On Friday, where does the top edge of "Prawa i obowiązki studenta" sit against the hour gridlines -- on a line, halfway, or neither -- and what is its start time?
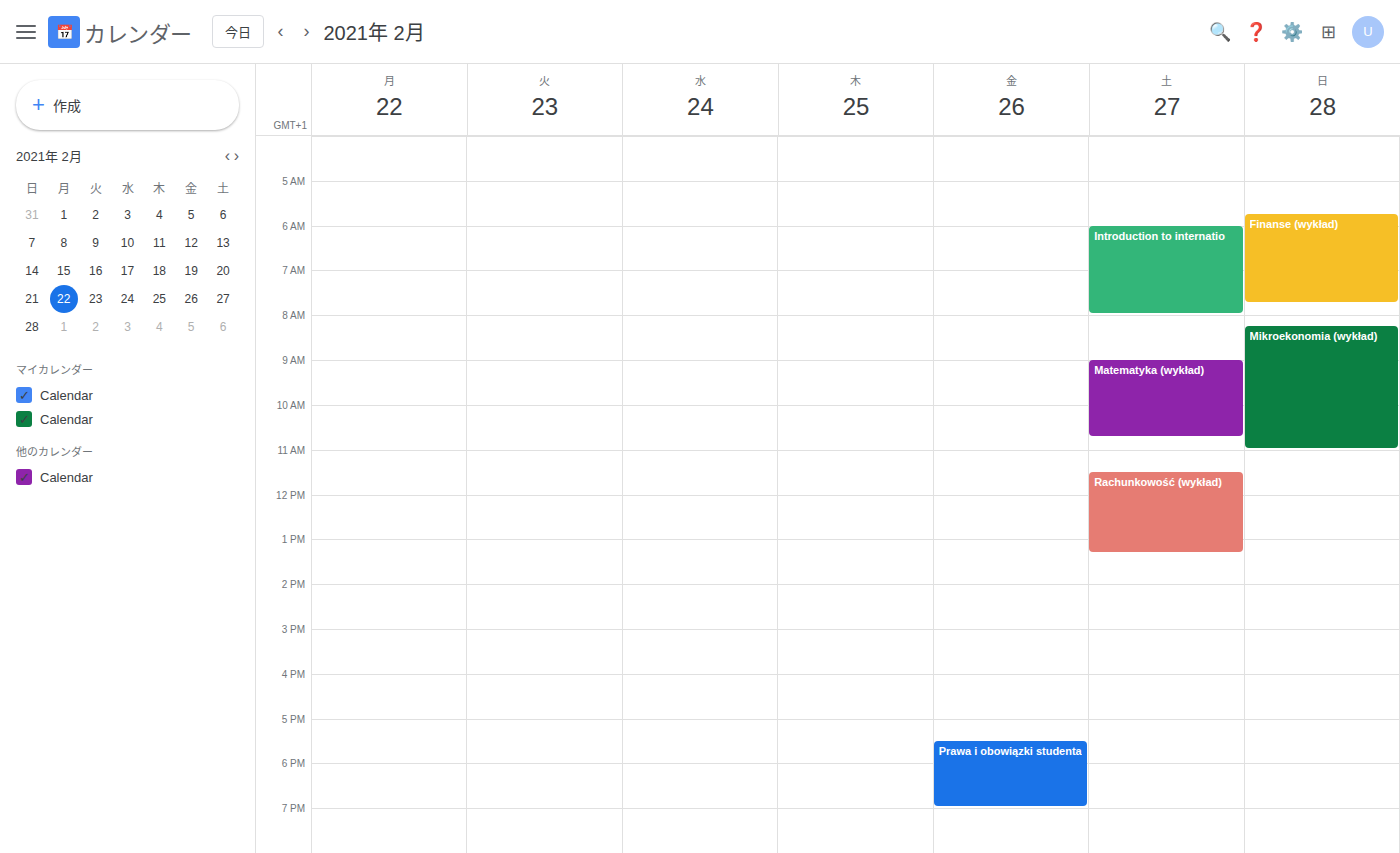
5:30 PM -- halfway between the 5 PM and 6 PM lines.